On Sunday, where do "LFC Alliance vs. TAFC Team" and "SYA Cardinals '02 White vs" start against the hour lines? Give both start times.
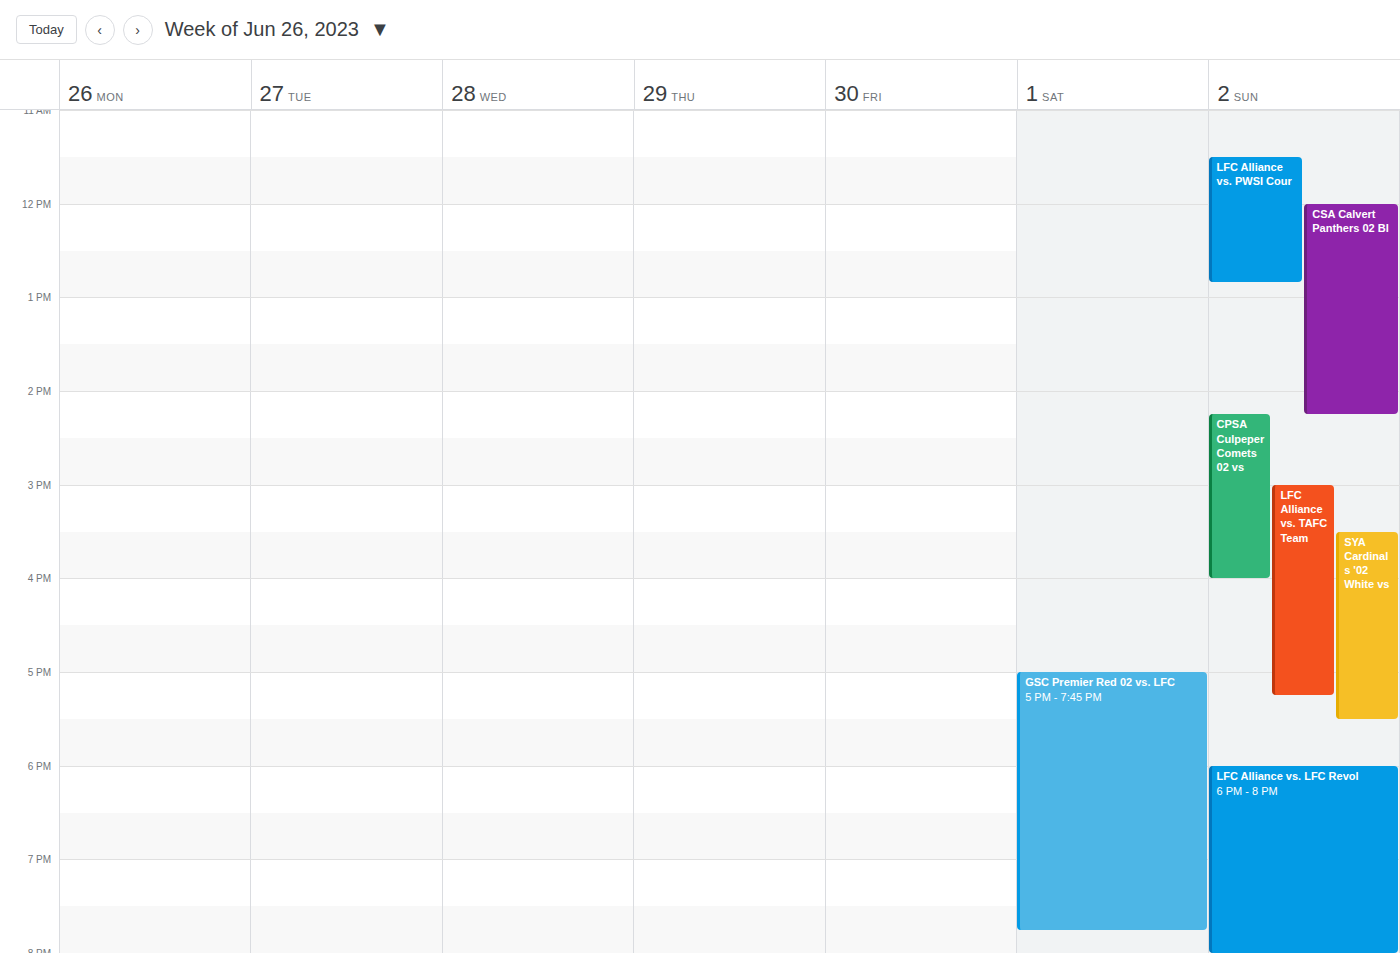
"LFC Alliance vs. TAFC Team": 3:00 PM, exactly on the 3 PM line. "SYA Cardinals '02 White vs": 3:30 PM, halfway between the 3 PM and 4 PM lines.